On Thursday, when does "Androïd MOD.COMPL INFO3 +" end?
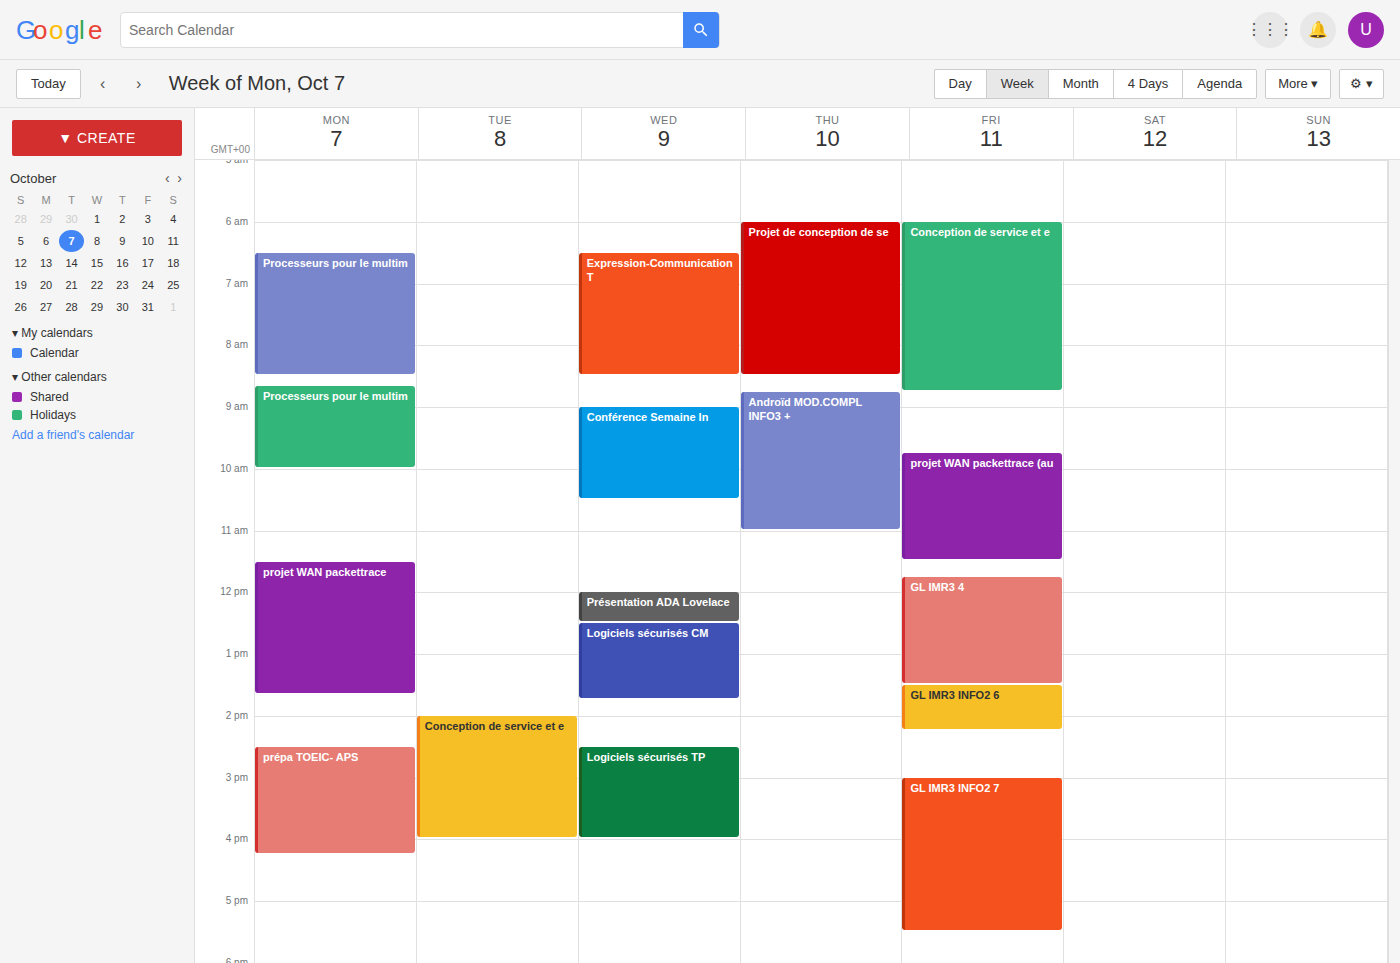
11:00 AM